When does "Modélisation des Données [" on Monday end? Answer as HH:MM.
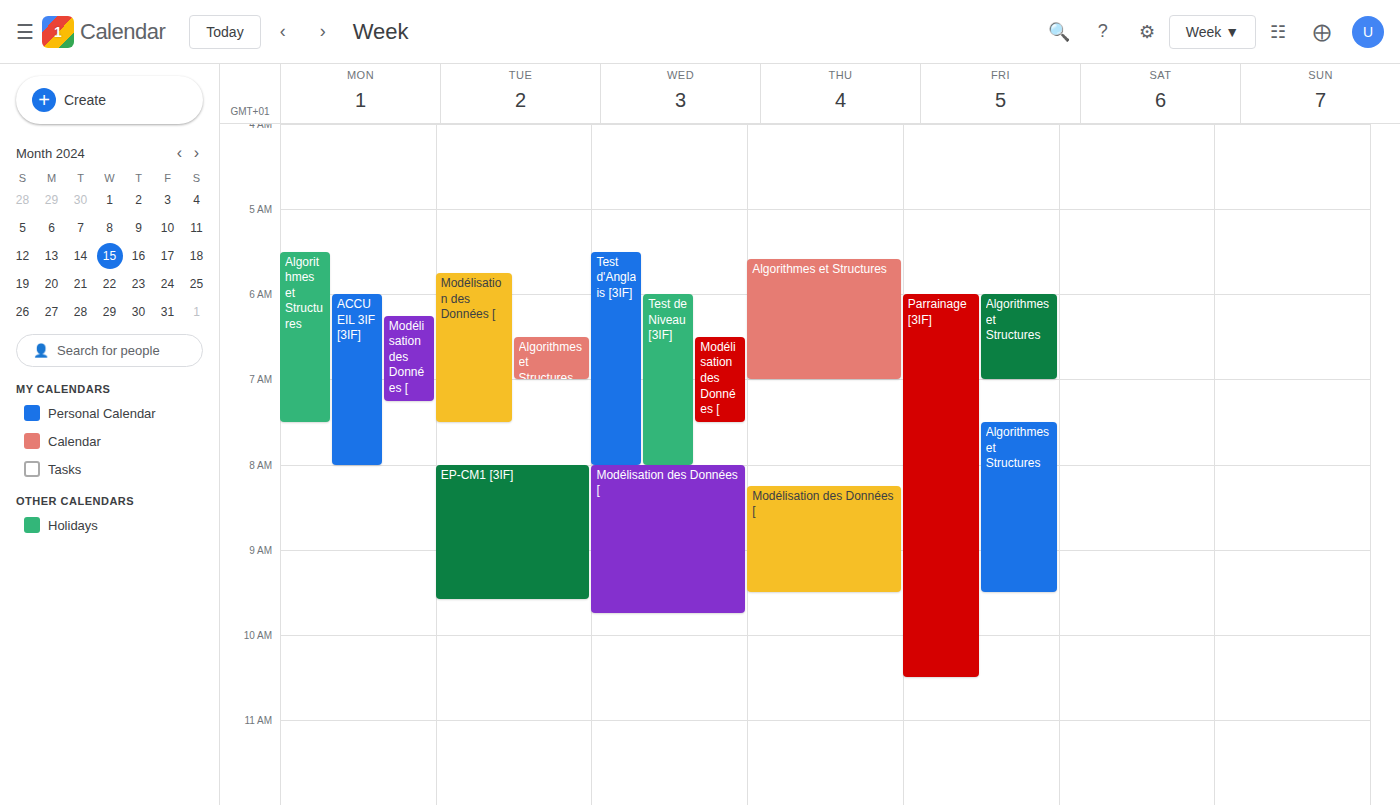
07:15